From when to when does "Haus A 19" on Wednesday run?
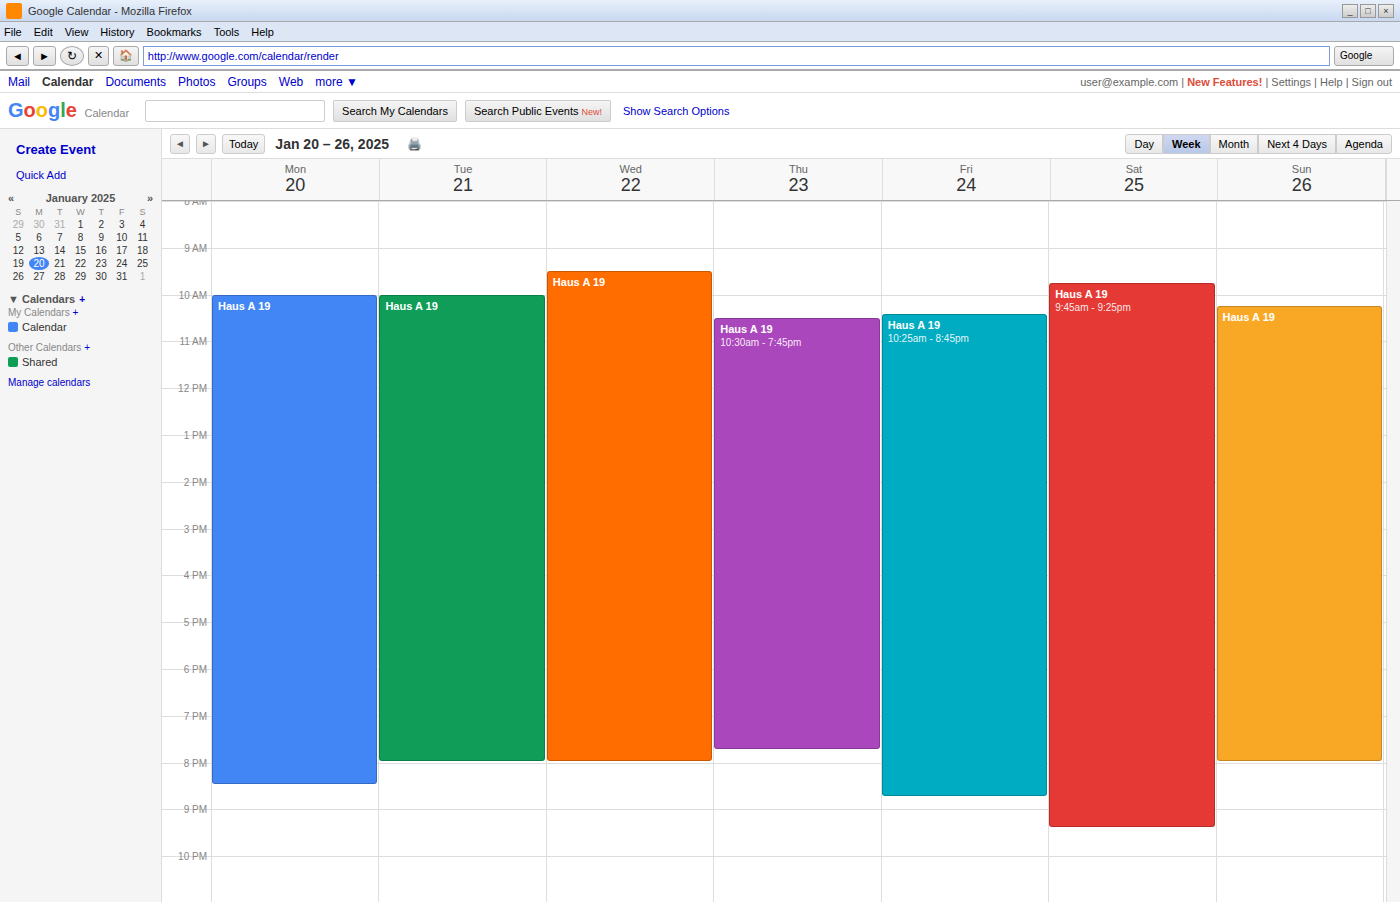
9:30 AM to 8:00 PM